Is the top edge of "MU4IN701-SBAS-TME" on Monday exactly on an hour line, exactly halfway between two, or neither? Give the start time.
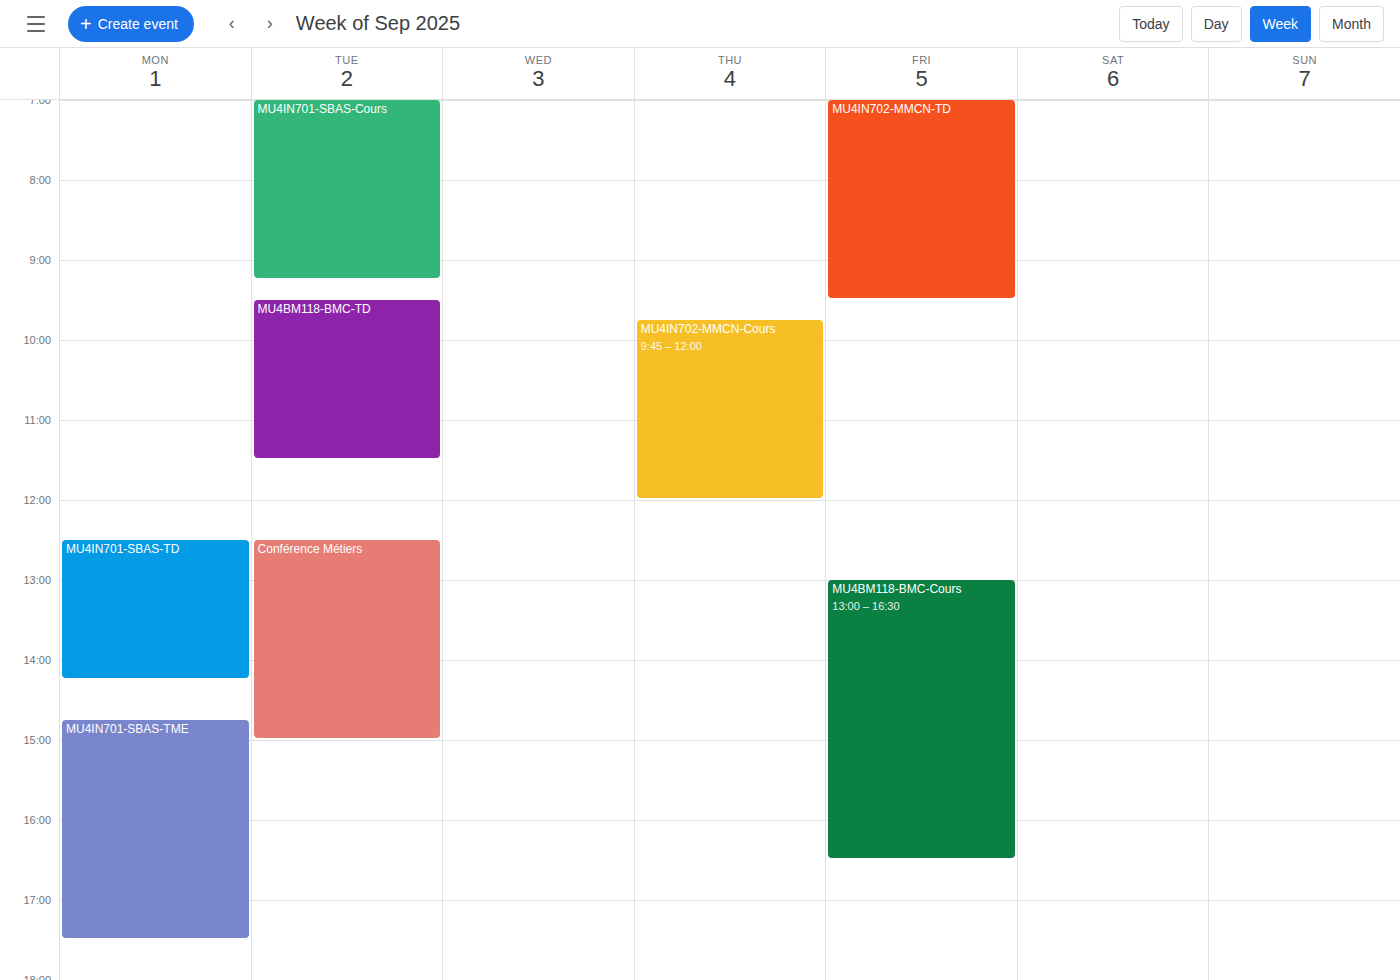
14:45 -- neither: three quarters of the way from the 14:00 line to the 15:00 line.